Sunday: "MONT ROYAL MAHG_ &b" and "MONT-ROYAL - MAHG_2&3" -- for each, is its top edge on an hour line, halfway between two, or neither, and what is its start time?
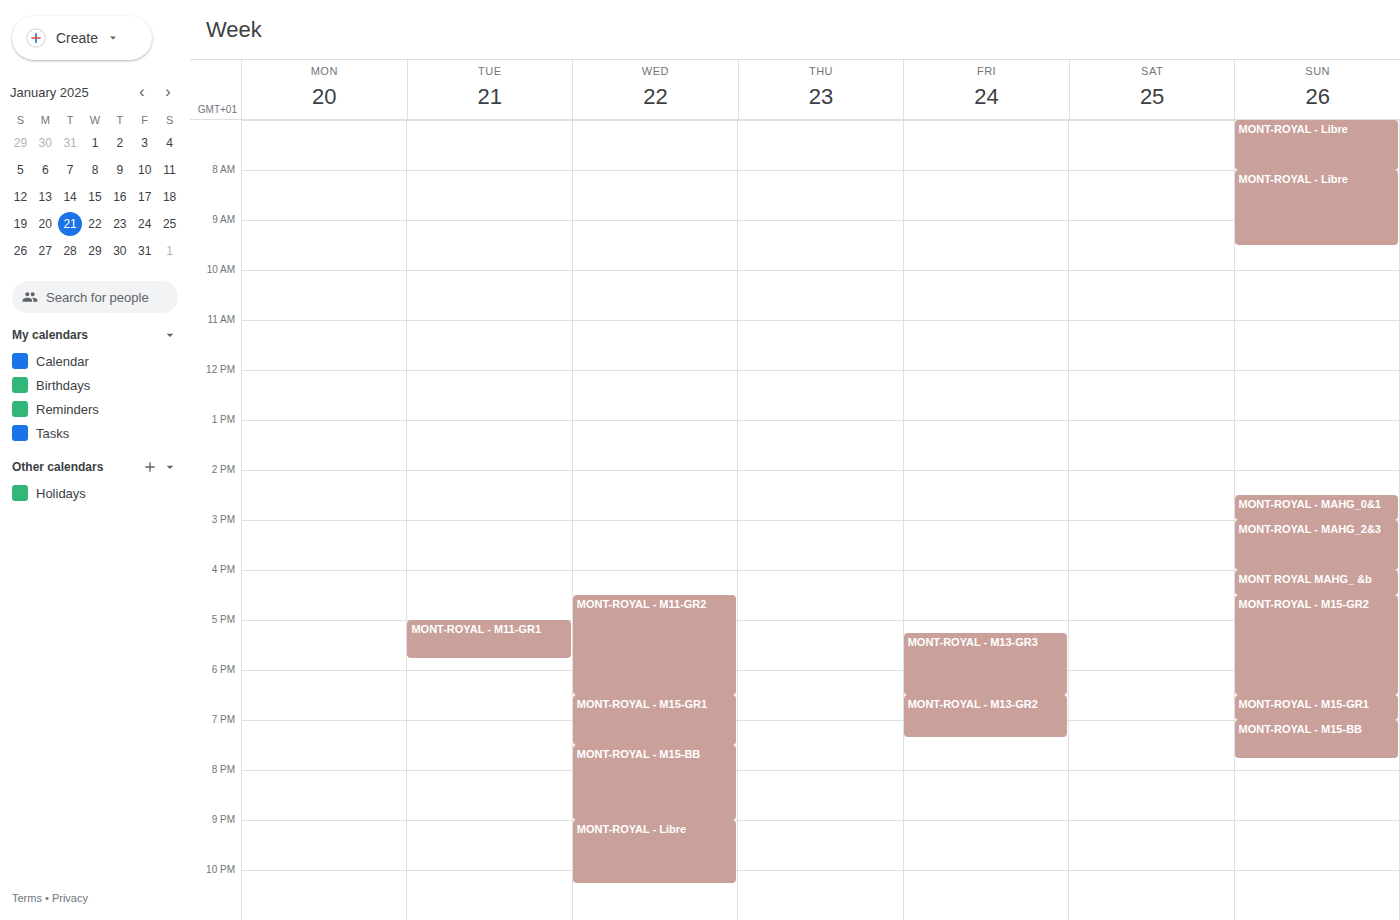
"MONT ROYAL MAHG_ &b": 4:00 PM, exactly on the 4 PM line. "MONT-ROYAL - MAHG_2&3": 3:00 PM, exactly on the 3 PM line.